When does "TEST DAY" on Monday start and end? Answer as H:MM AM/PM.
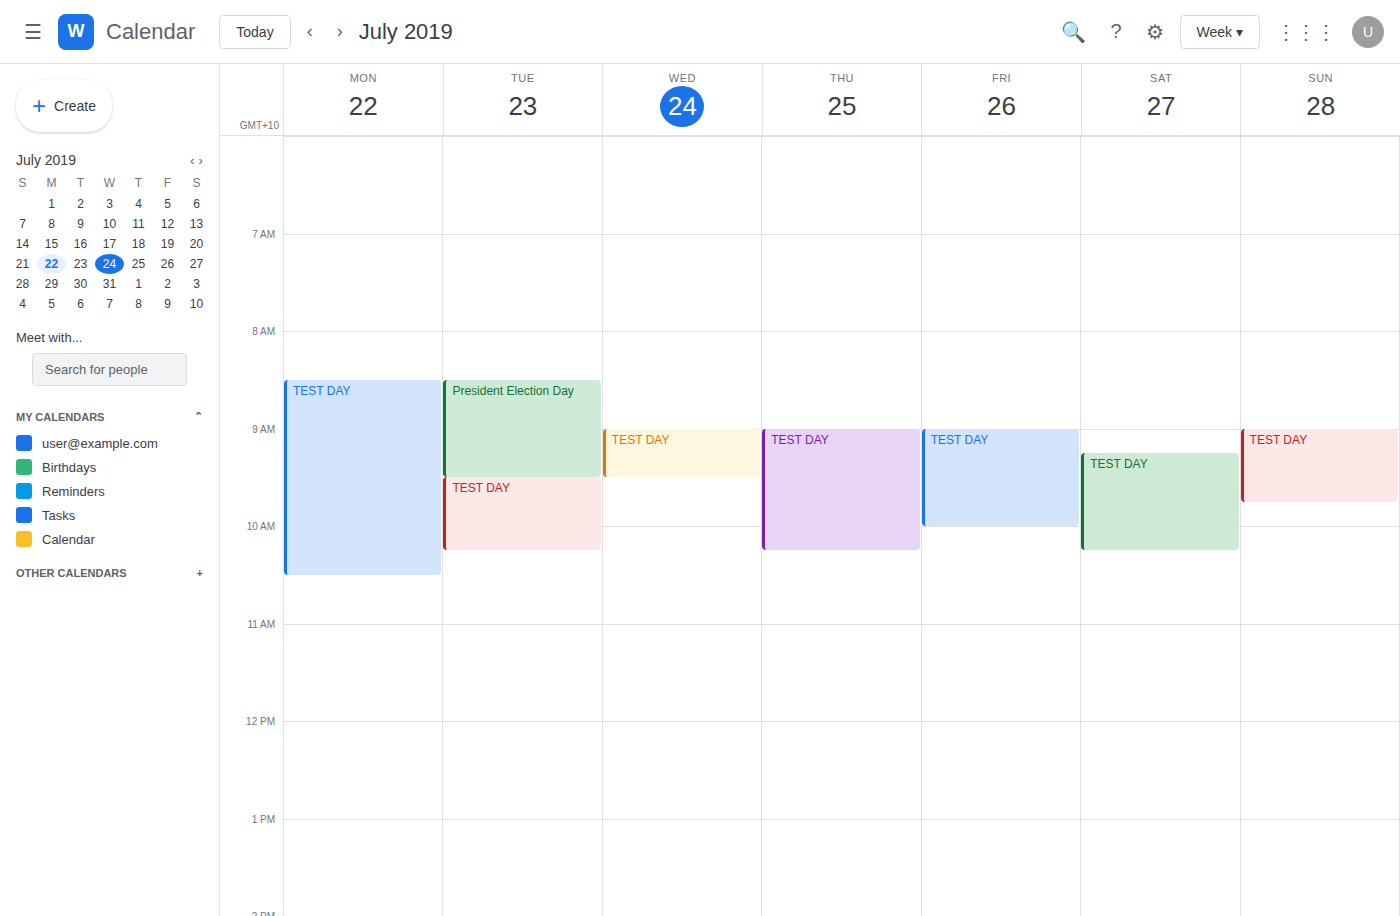
8:30 AM to 10:30 AM